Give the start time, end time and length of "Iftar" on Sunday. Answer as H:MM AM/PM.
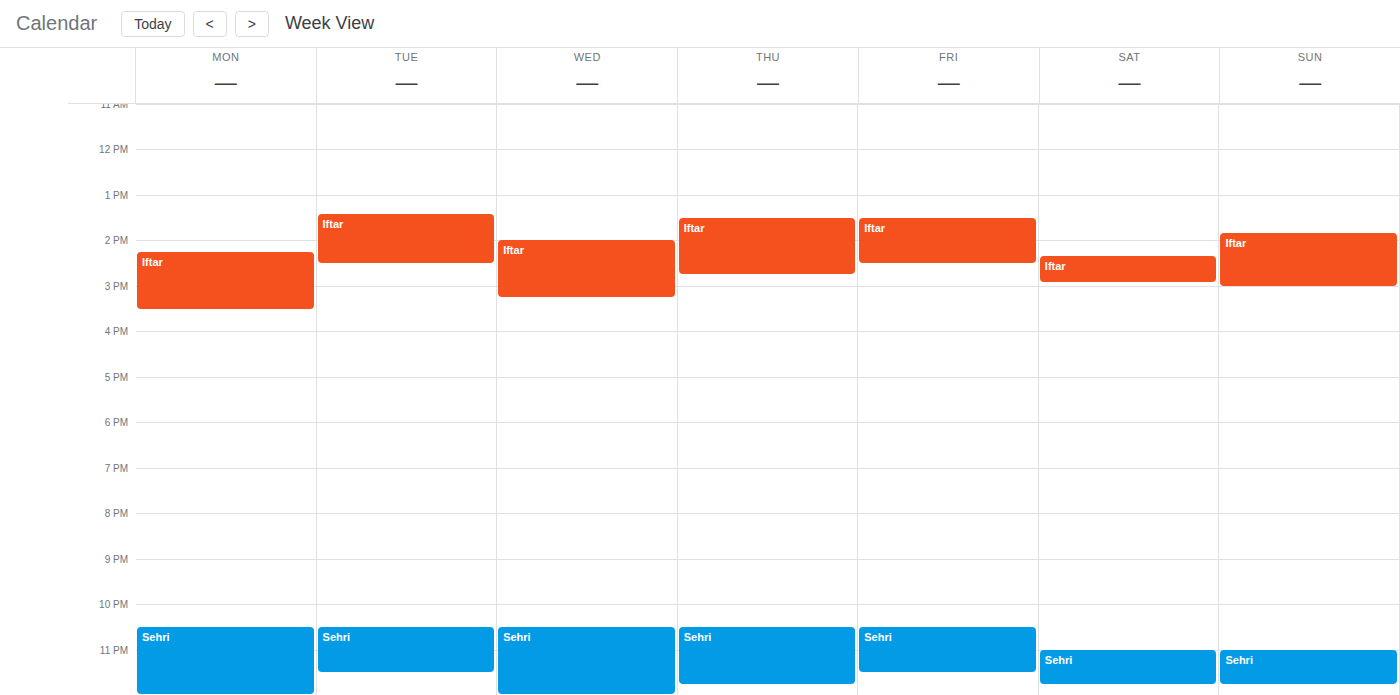
1:50 PM to 3:00 PM, 1 hour 10 minutes